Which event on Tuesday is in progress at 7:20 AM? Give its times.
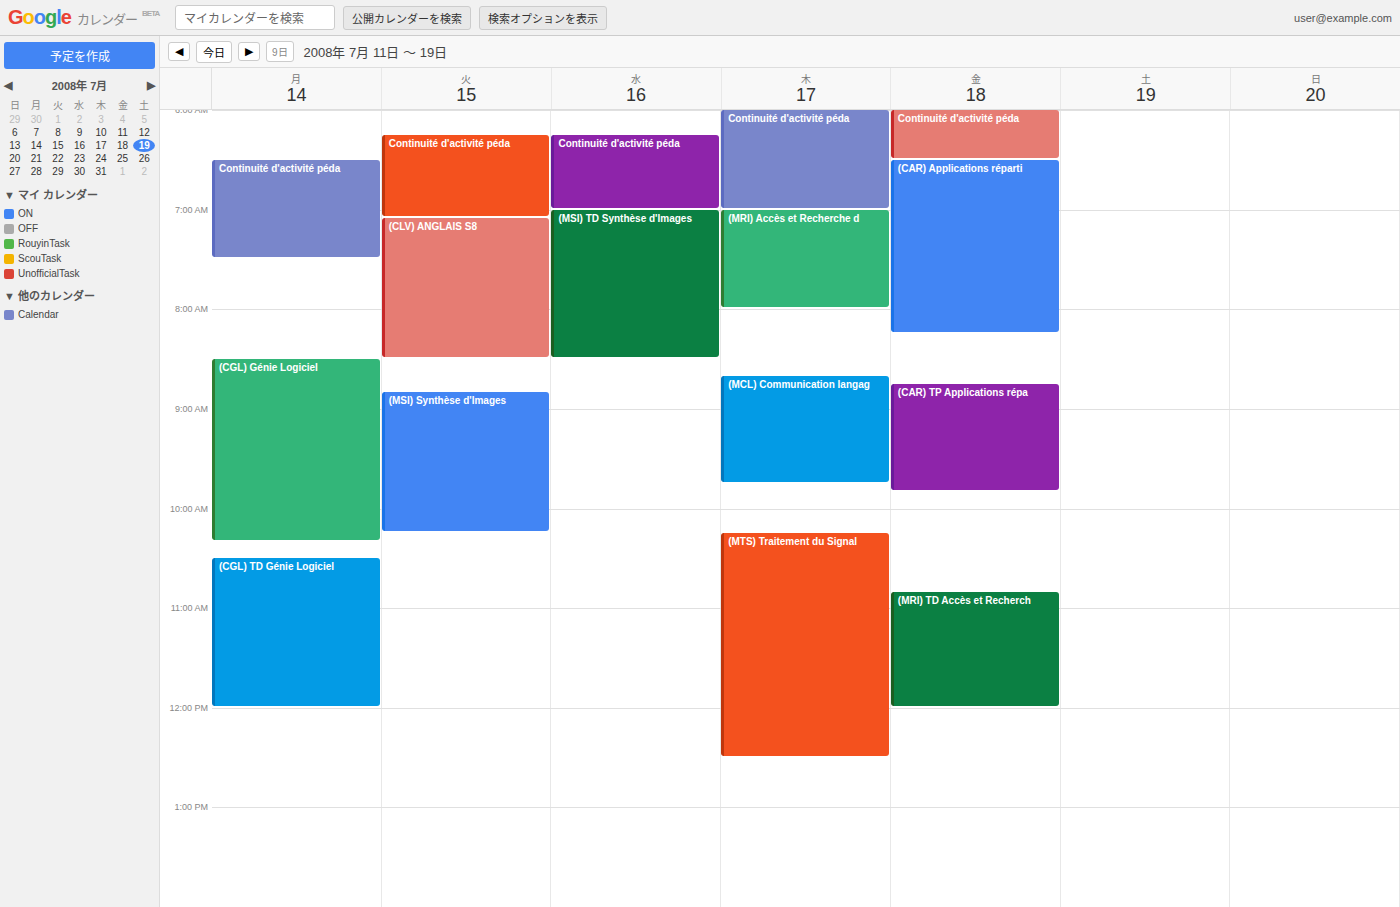
"(CLV) ANGLAIS S8", 7:05 AM to 8:30 AM